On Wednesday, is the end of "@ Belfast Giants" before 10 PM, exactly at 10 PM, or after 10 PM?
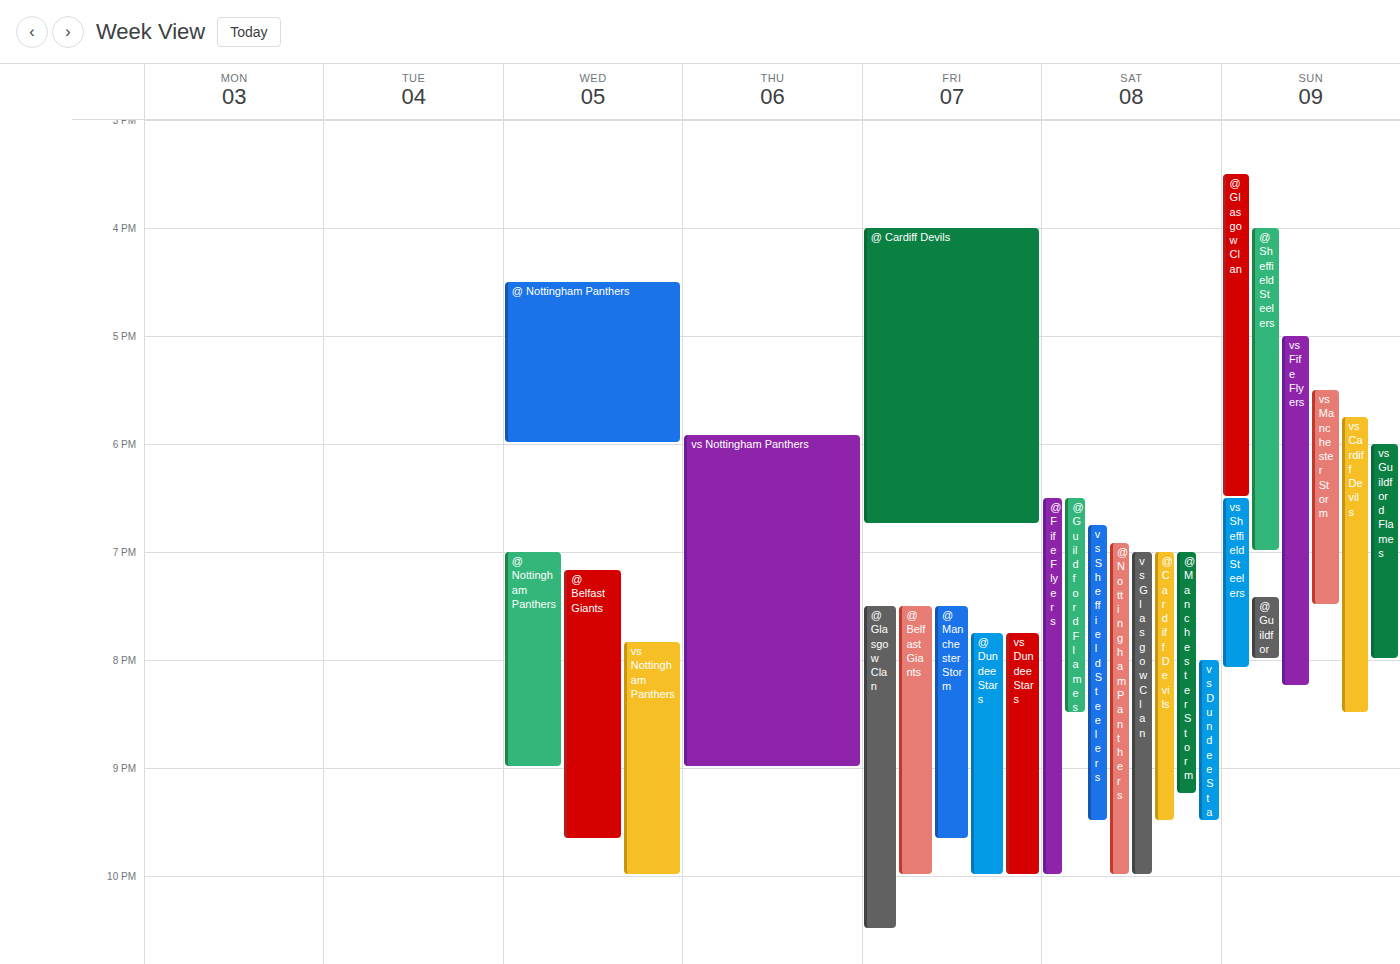
9:40 PM -- before 10 PM, 20 minutes above the 10 PM line.